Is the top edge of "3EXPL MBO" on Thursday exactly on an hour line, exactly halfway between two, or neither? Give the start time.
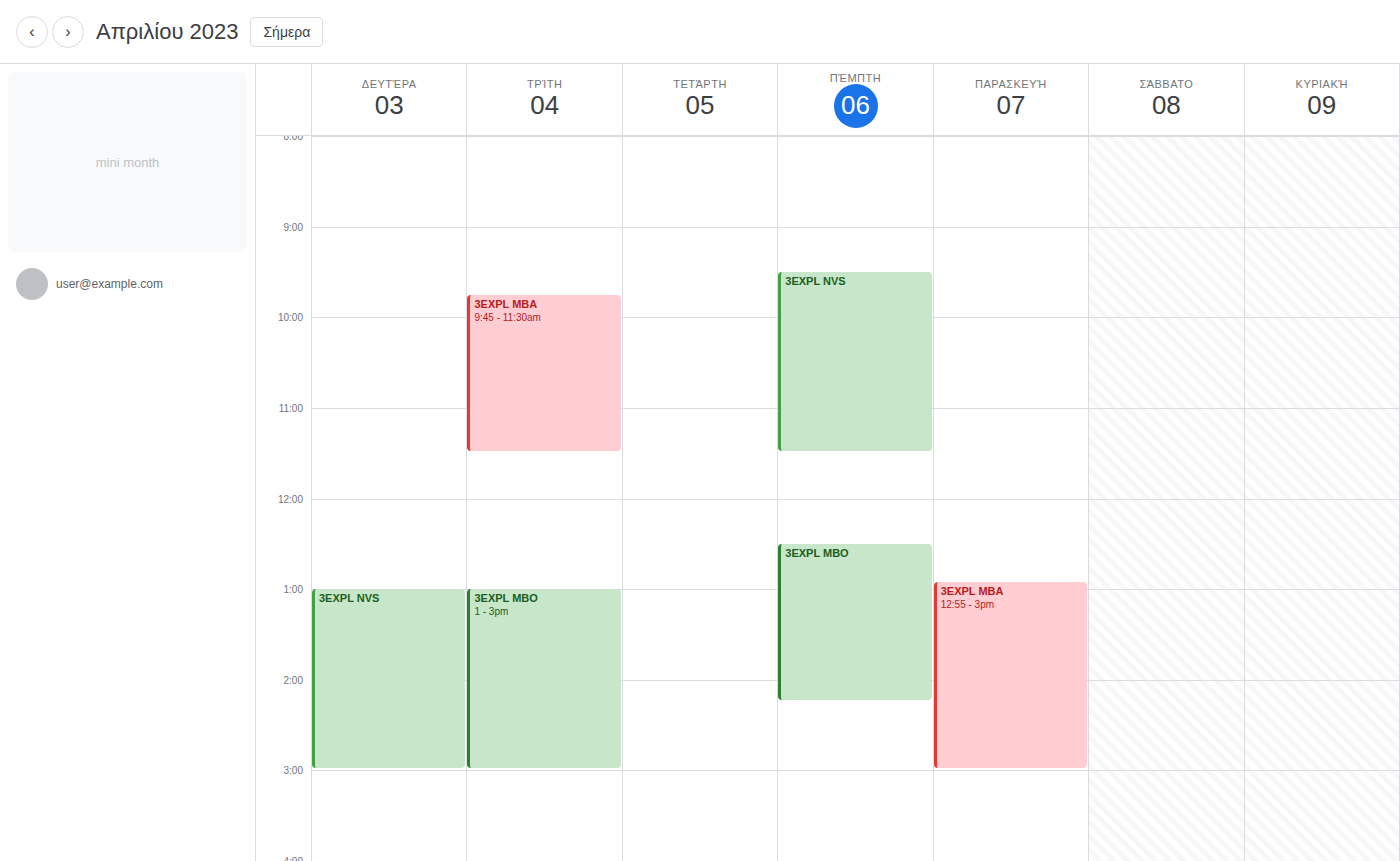
12:30 PM -- halfway between the 12 PM and 1 PM lines.